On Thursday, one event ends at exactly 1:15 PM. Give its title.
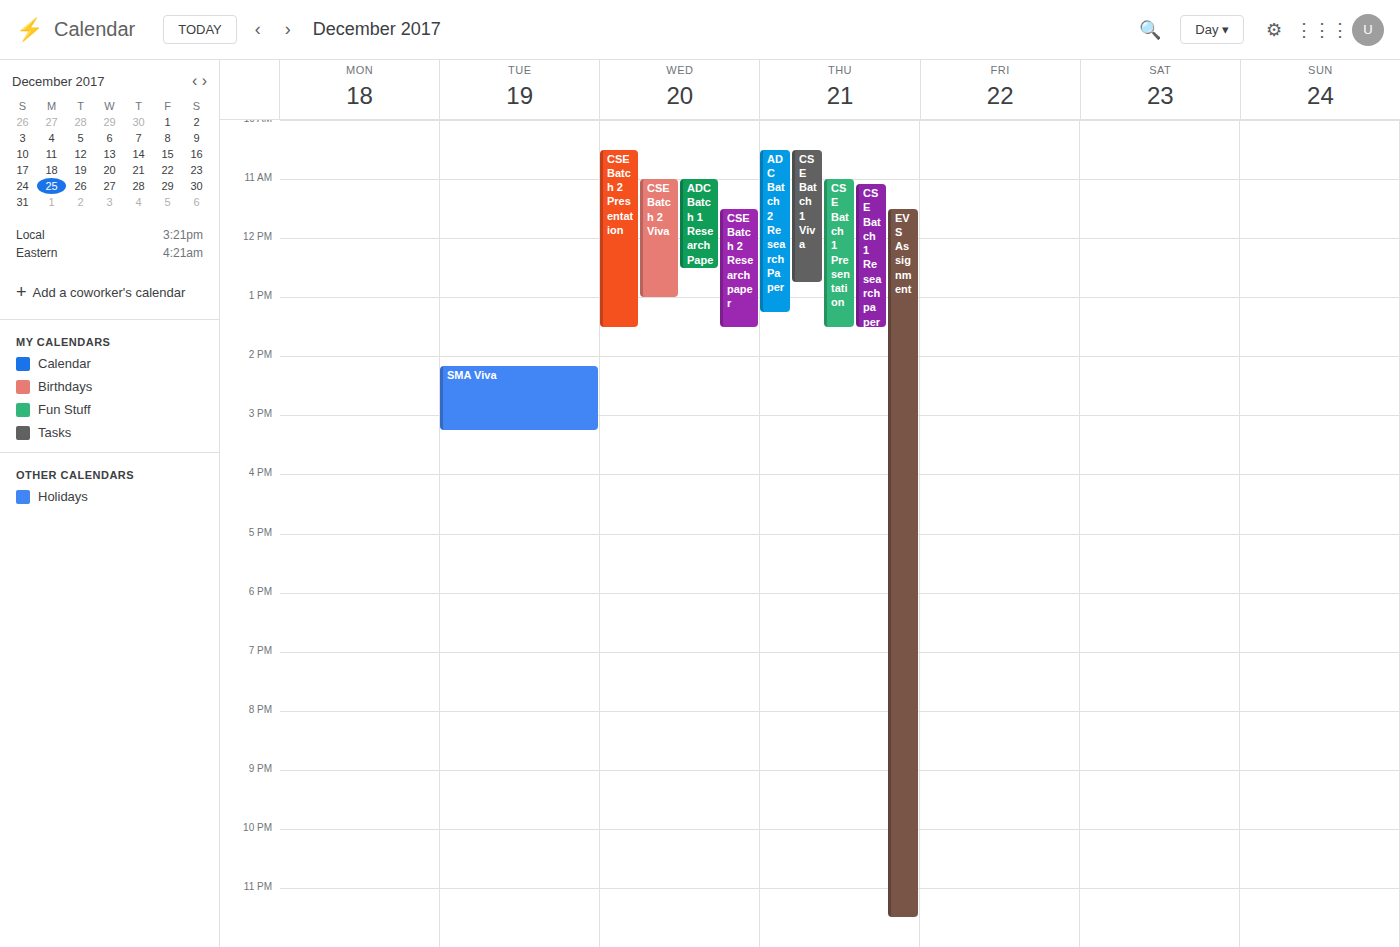
"ADC Batch 2 Research Paper"